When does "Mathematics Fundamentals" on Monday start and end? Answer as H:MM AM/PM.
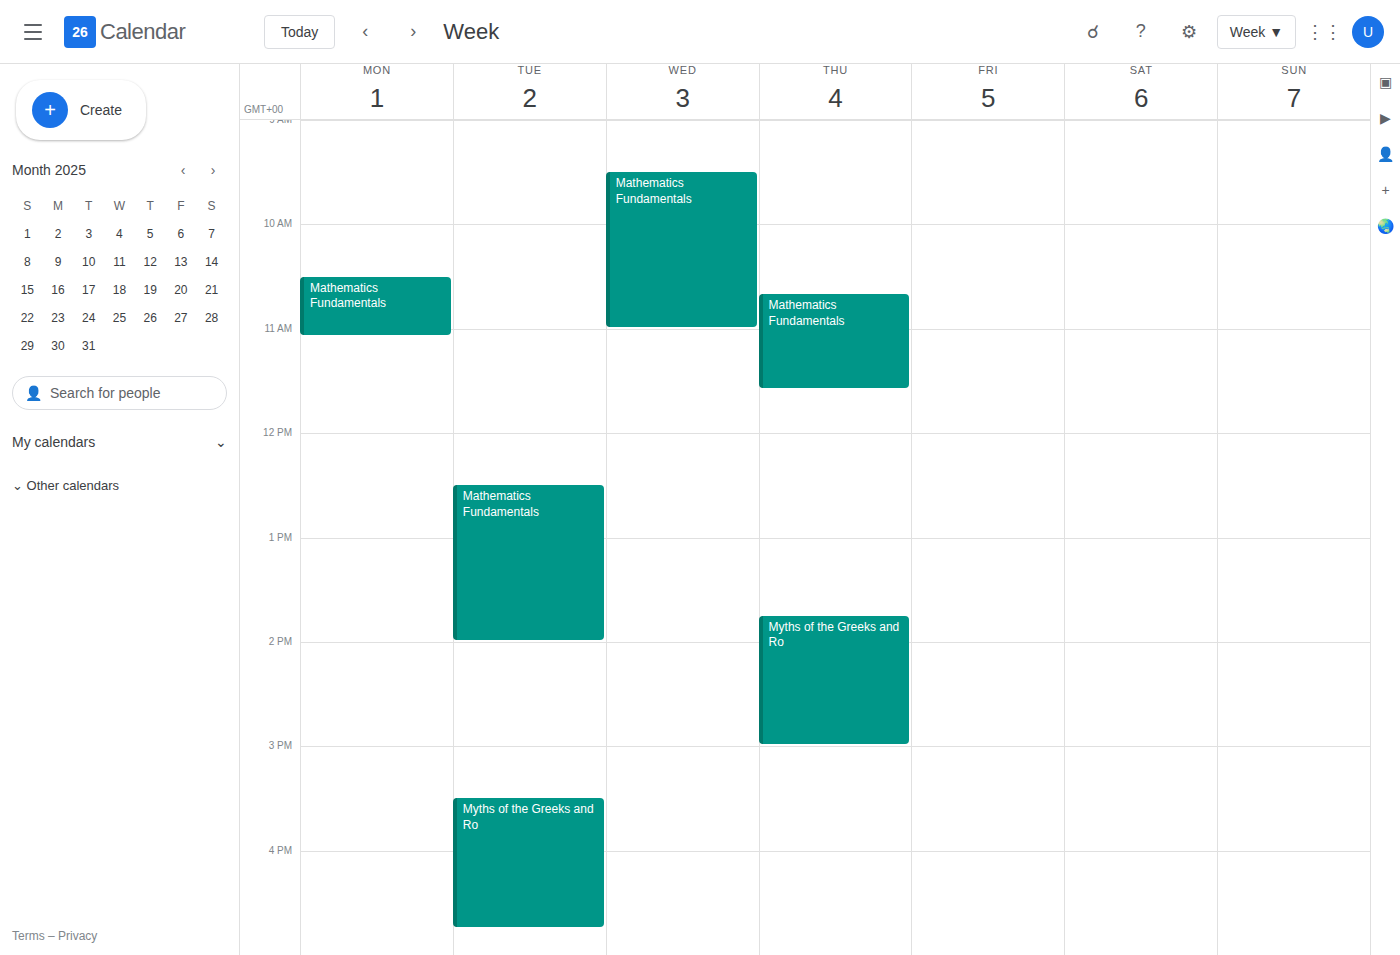
10:30 AM to 11:05 AM